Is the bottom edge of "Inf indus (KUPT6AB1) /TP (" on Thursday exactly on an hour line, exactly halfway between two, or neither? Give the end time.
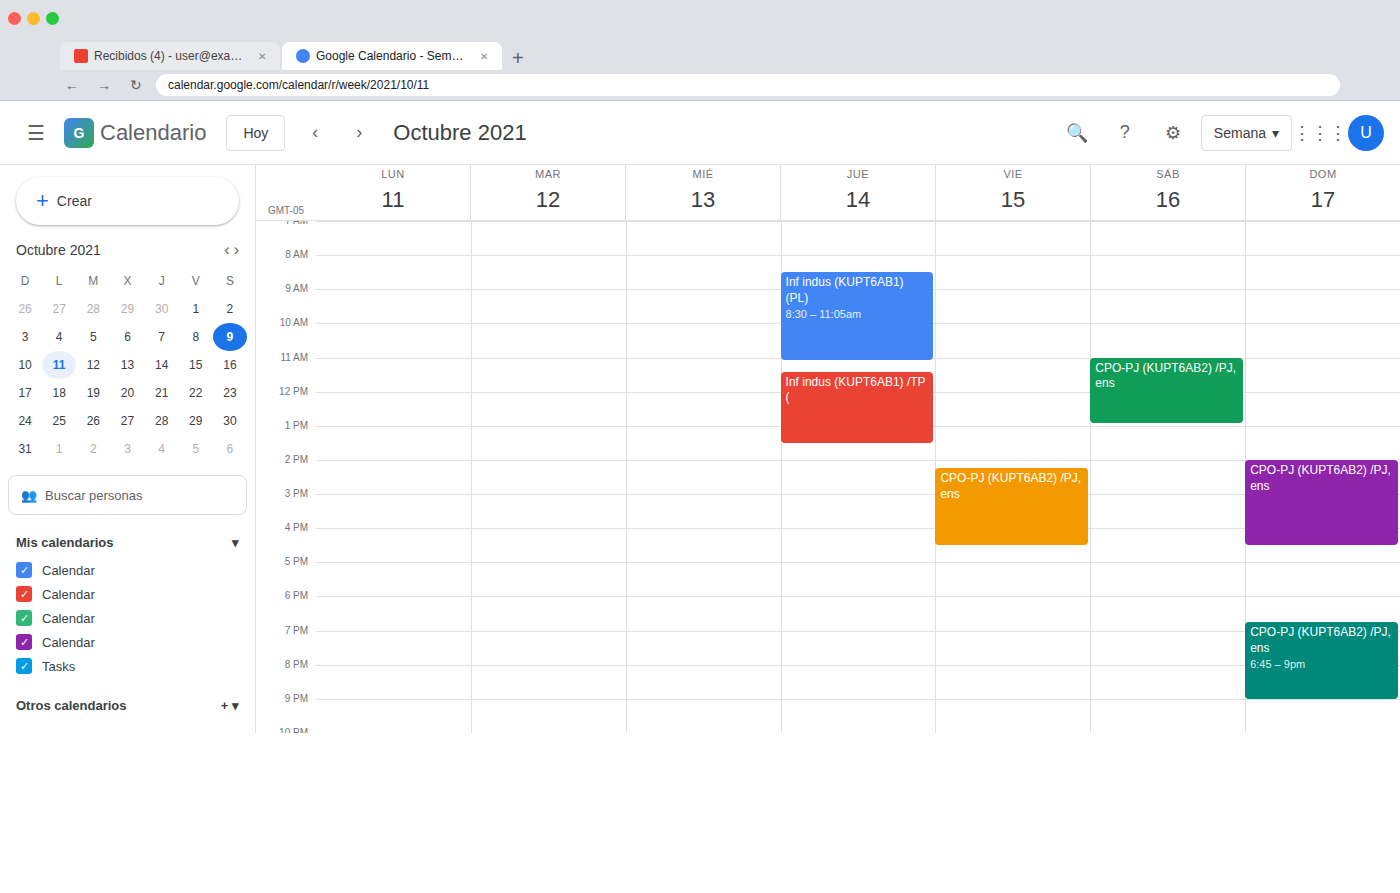
1:30 PM -- halfway between the 1 PM and 2 PM lines.